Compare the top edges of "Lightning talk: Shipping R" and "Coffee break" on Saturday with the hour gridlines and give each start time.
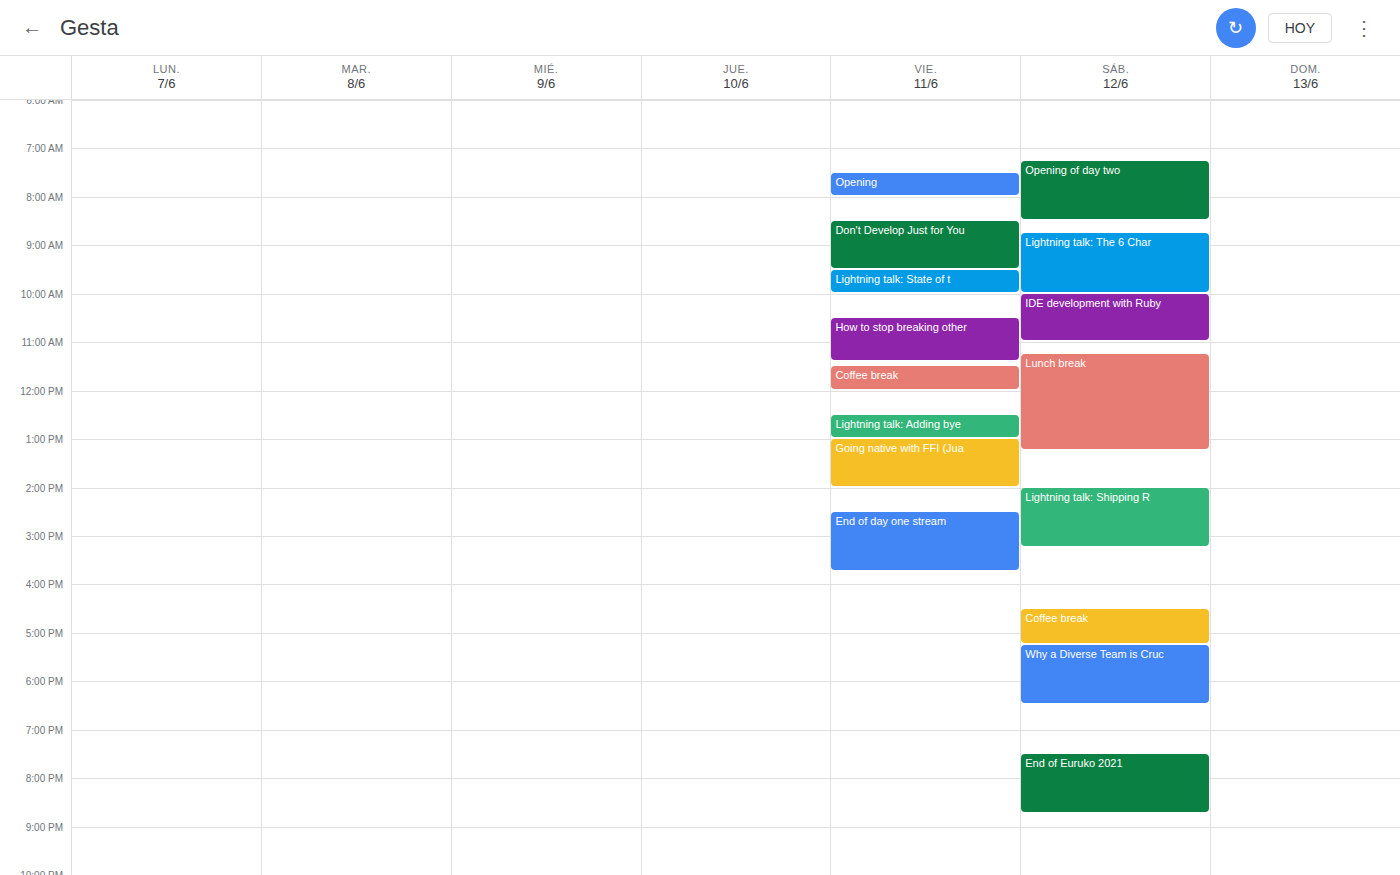
"Lightning talk: Shipping R": 2:00 PM, exactly on the 2 PM line. "Coffee break": 4:30 PM, halfway between the 4 PM and 5 PM lines.